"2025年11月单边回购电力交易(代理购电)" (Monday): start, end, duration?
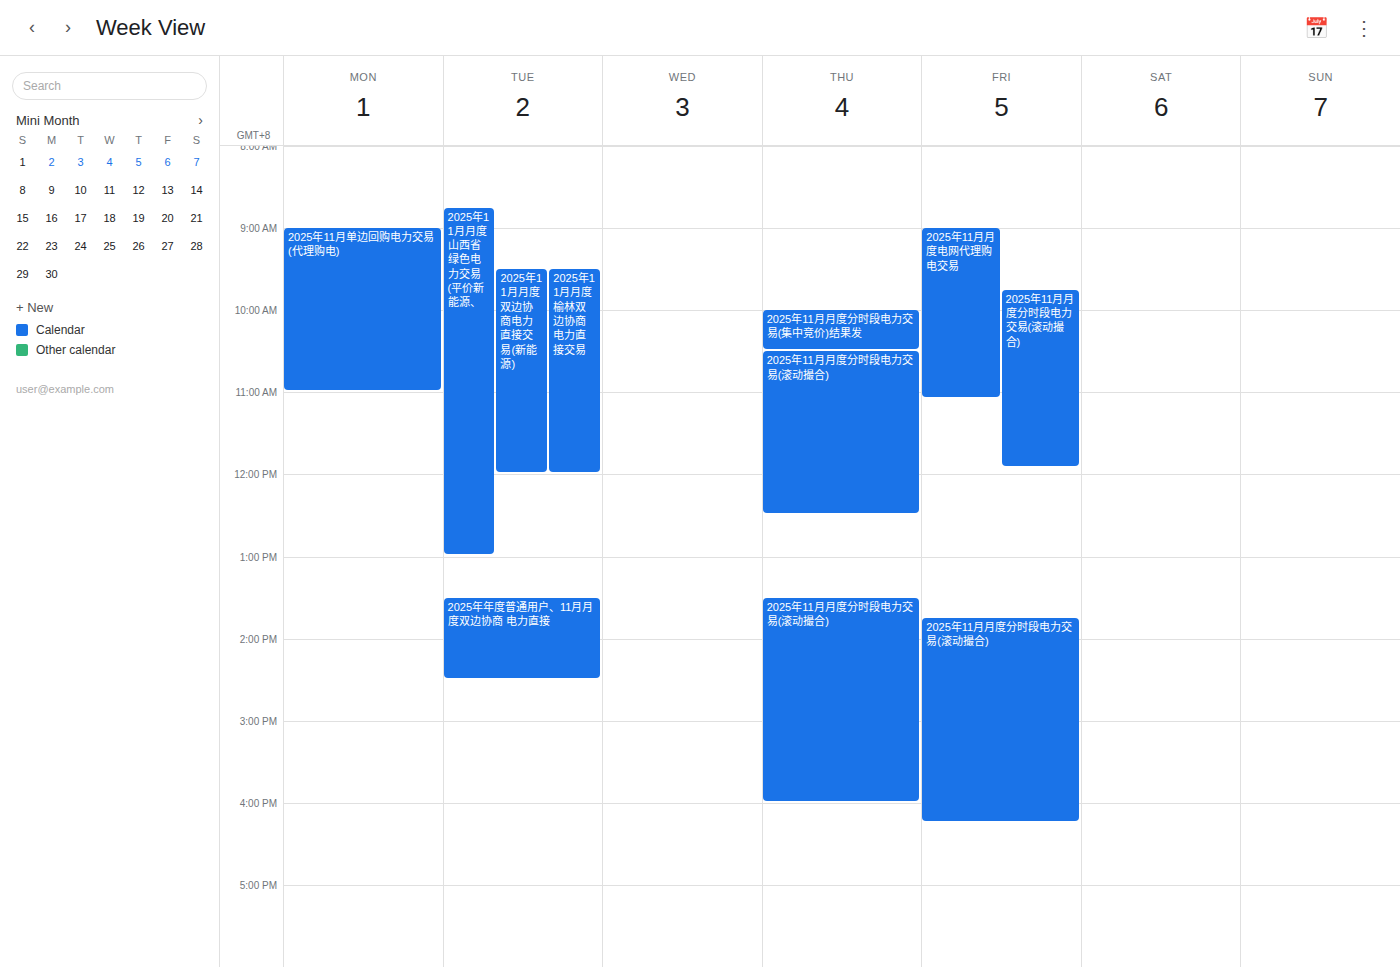
9:00 AM to 11:00 AM, 2 hours